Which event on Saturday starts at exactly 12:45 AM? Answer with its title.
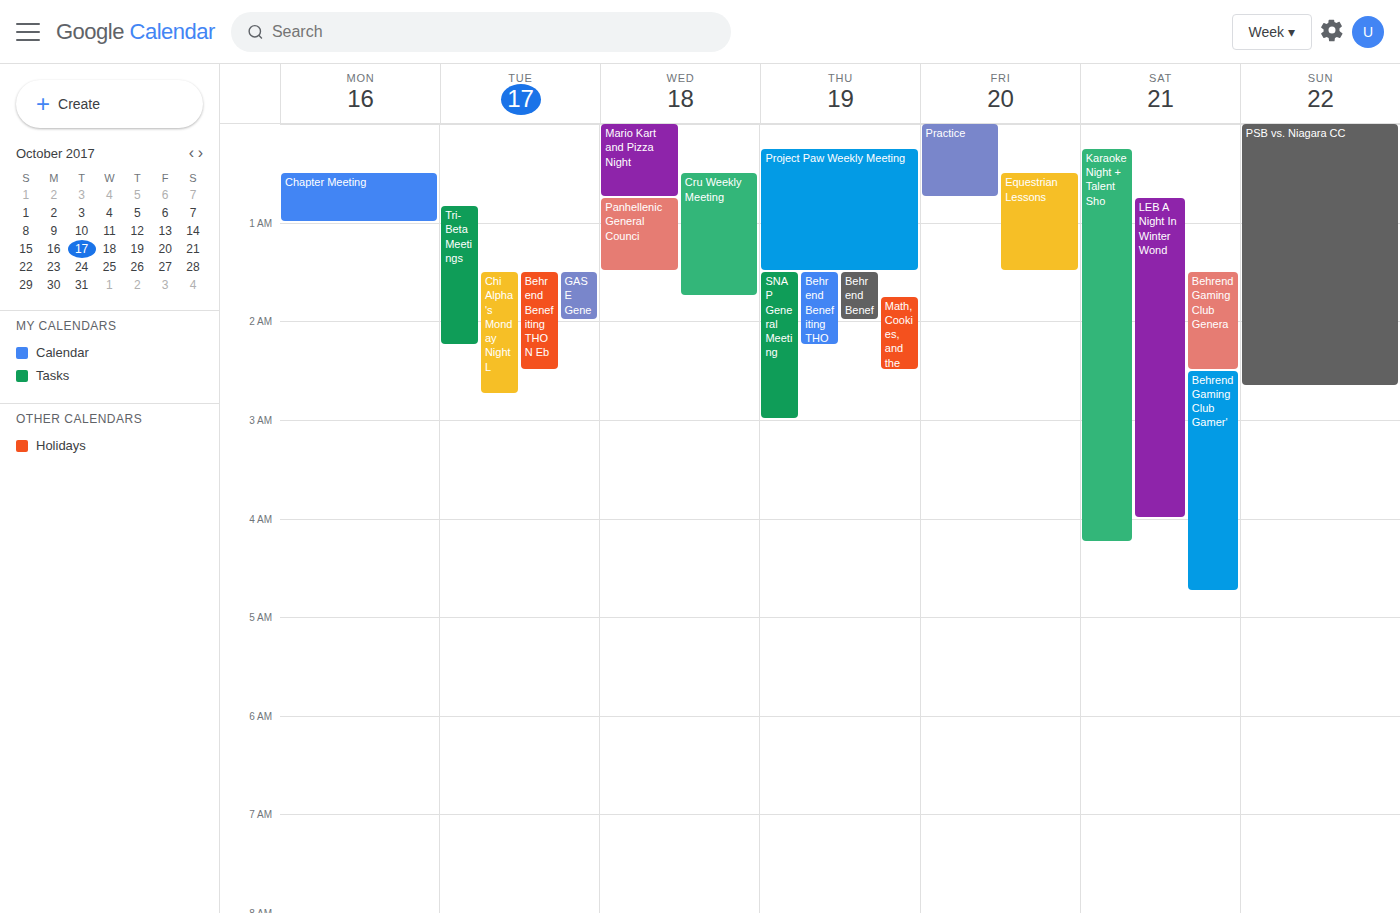
"LEB A Night In Winter Wond"